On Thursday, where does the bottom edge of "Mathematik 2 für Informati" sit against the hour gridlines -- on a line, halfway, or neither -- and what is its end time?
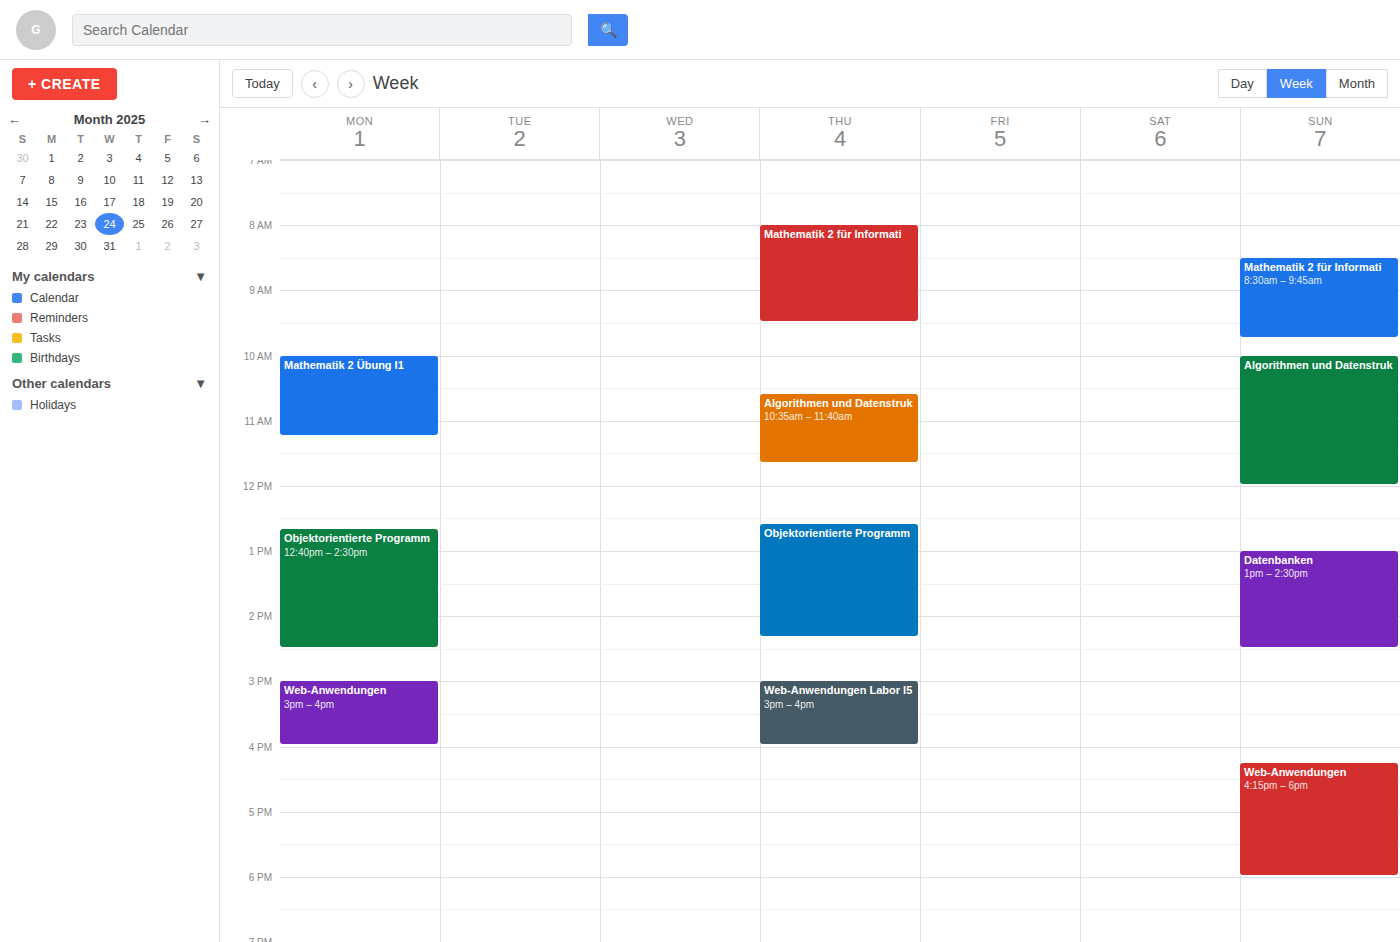
9:30 AM -- halfway between the 9 AM and 10 AM lines.